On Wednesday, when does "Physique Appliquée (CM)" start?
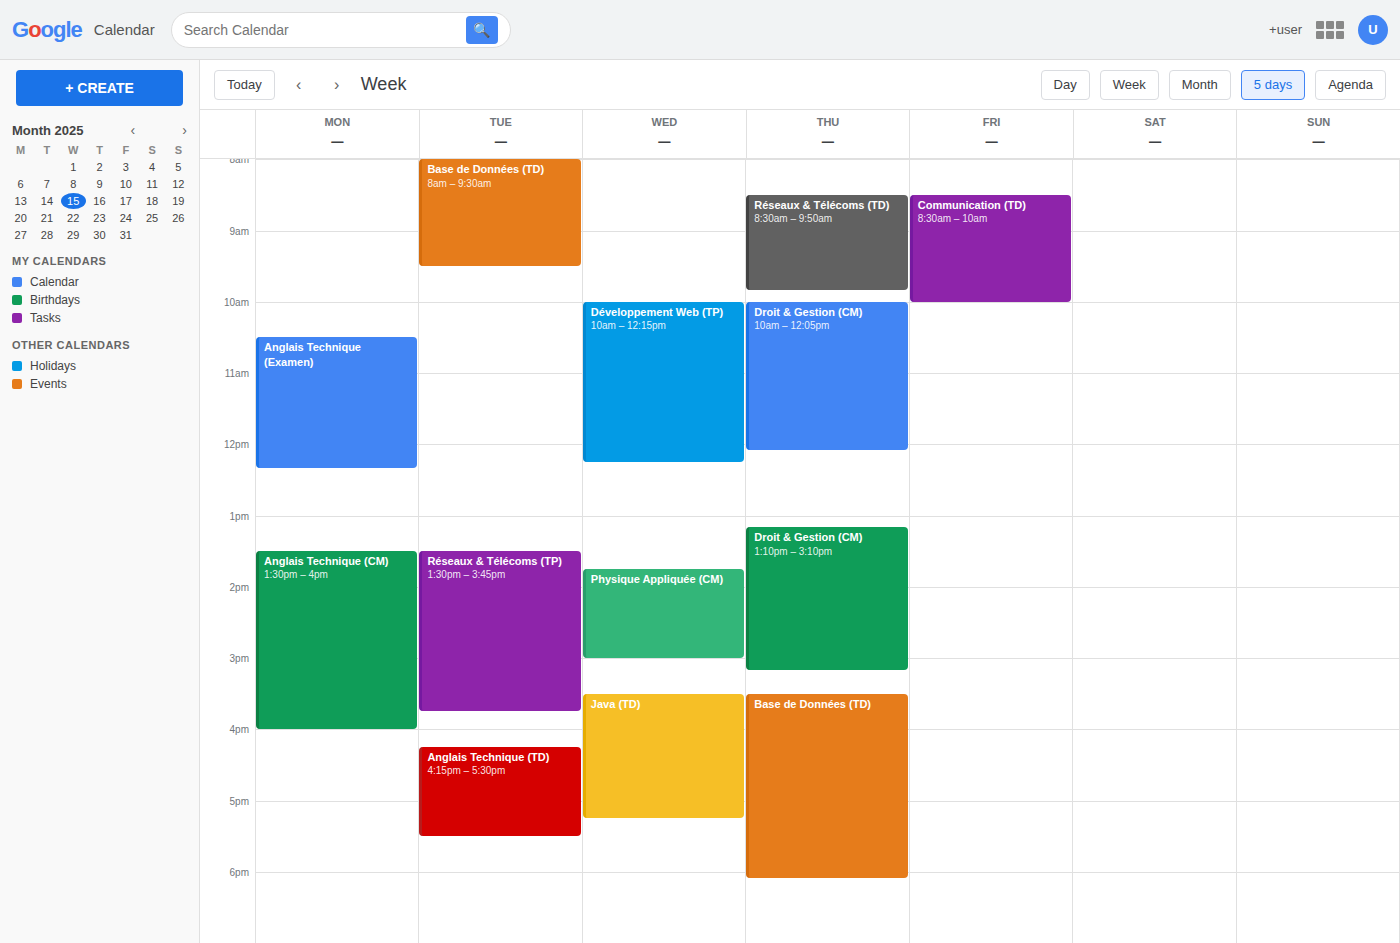
1:45 PM